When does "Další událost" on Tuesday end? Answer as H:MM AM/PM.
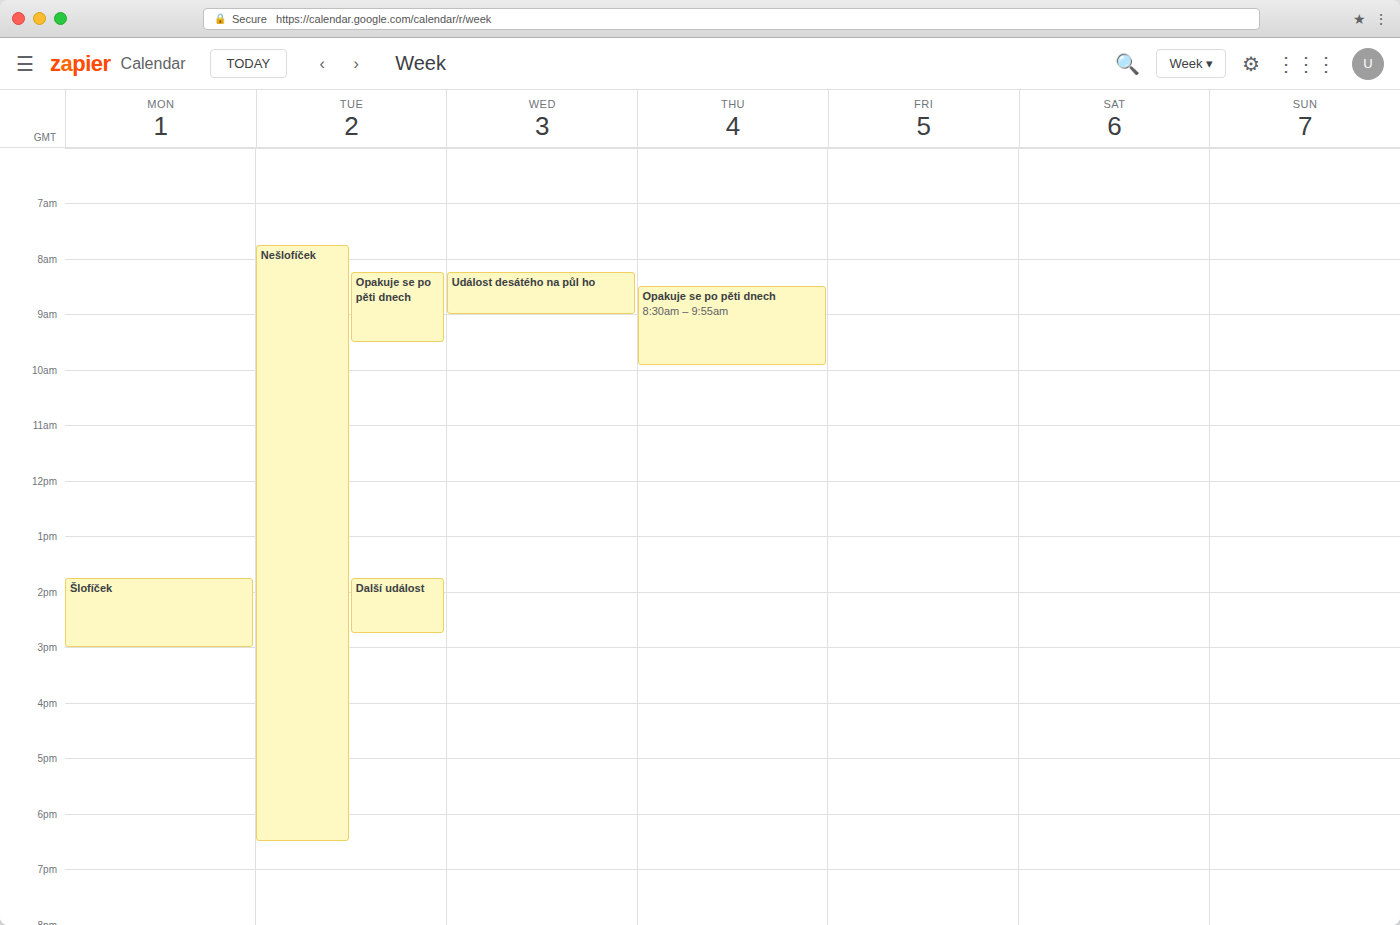
2:45 PM